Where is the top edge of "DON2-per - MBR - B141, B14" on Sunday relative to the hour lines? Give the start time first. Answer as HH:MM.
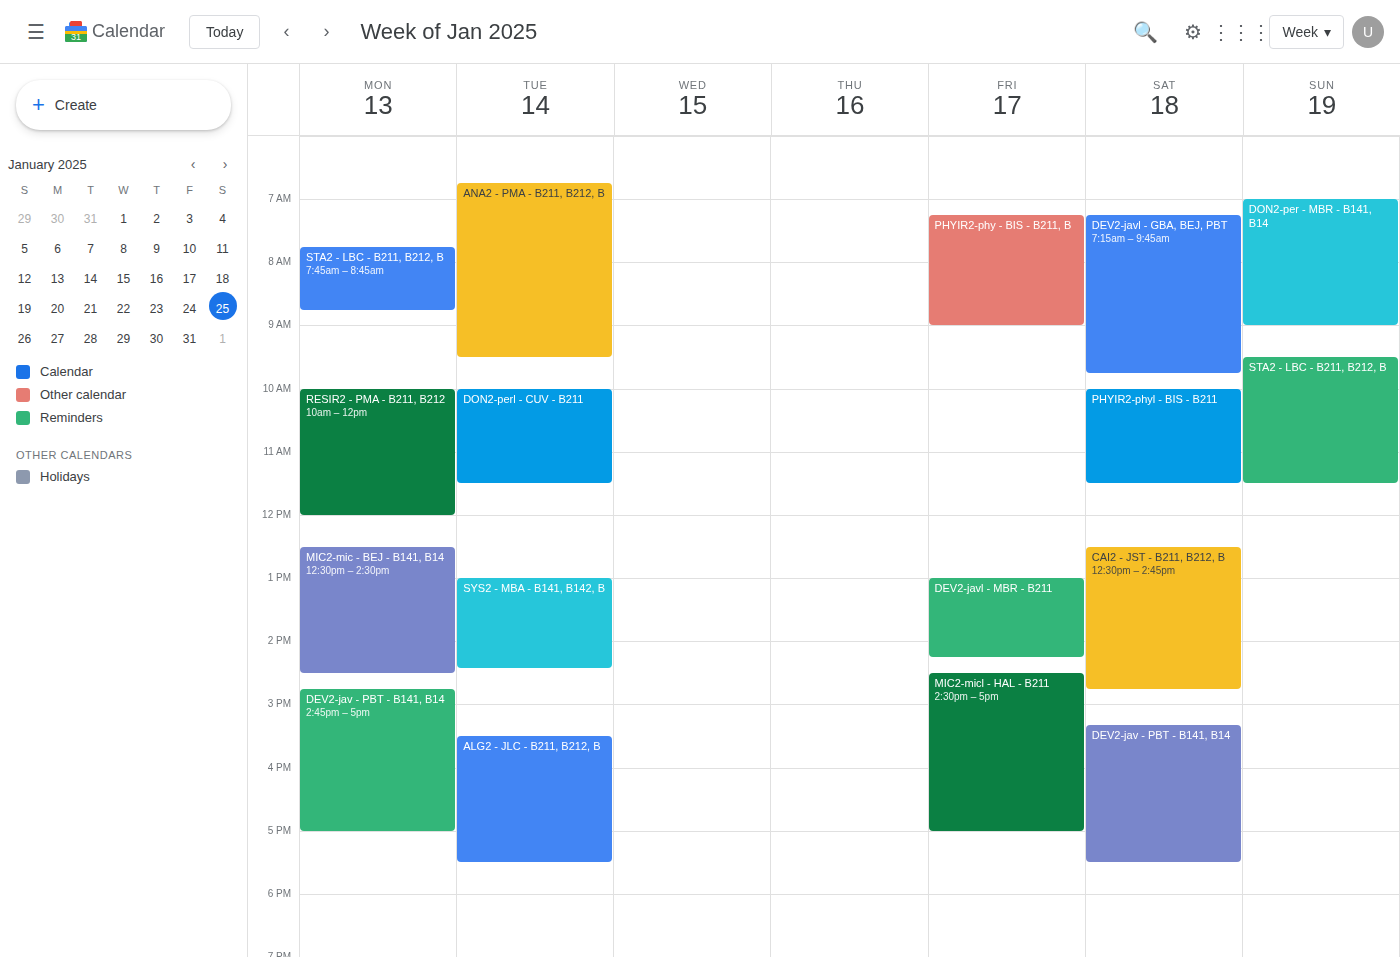
07:00 -- exactly on the 07:00 line.